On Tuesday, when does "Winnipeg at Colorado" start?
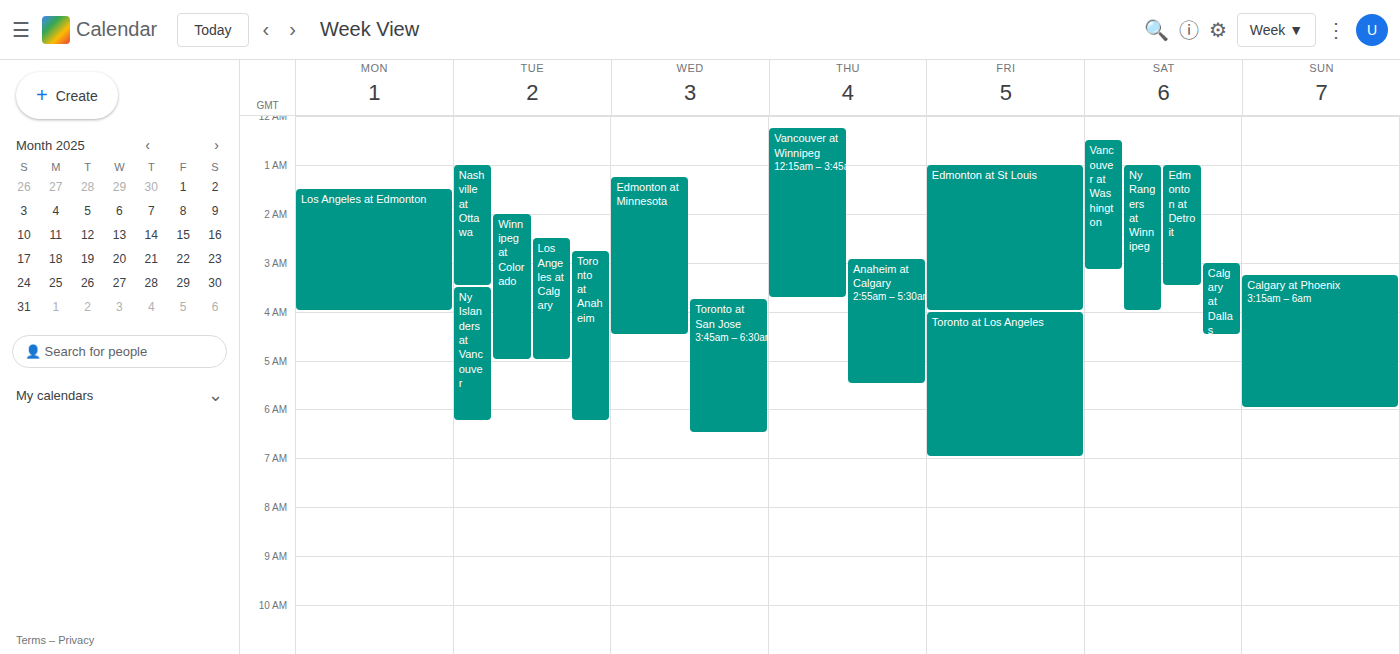
2:00 AM